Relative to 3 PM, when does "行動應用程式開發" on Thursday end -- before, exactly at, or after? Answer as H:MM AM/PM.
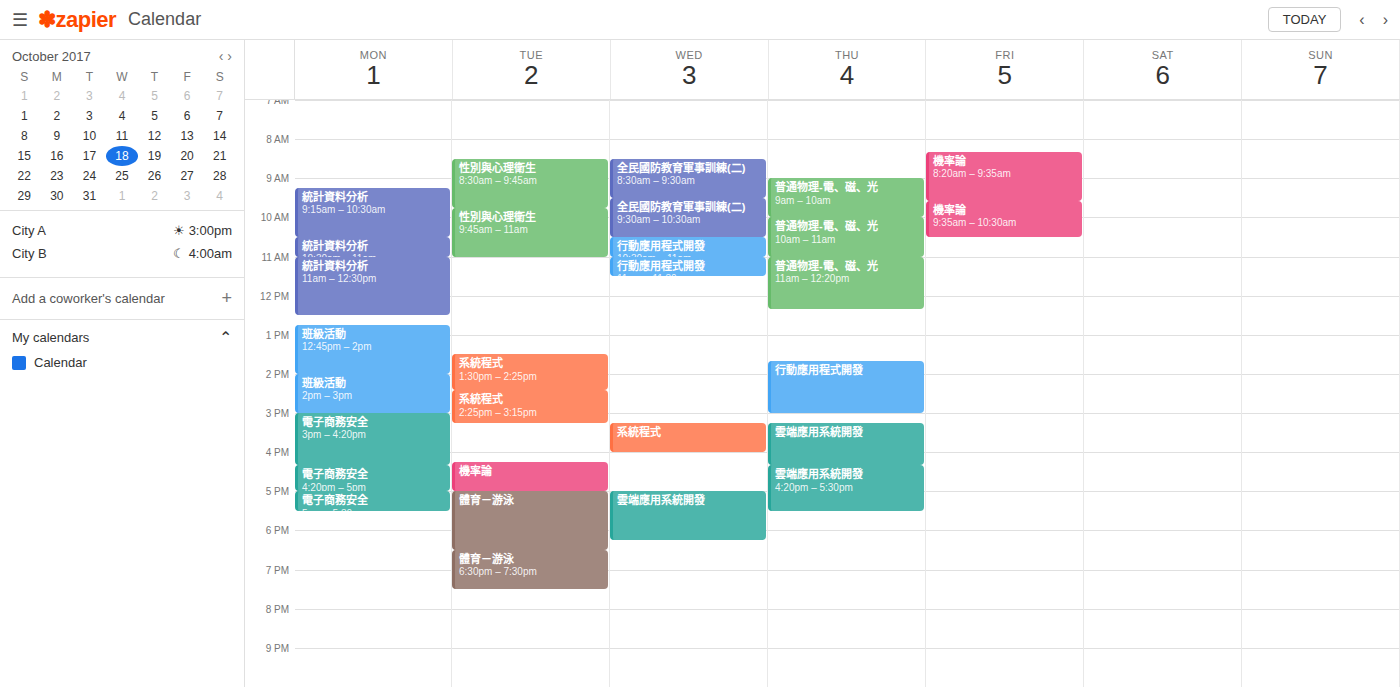
3:00 PM -- exactly at 3 PM, on the 3 PM line.